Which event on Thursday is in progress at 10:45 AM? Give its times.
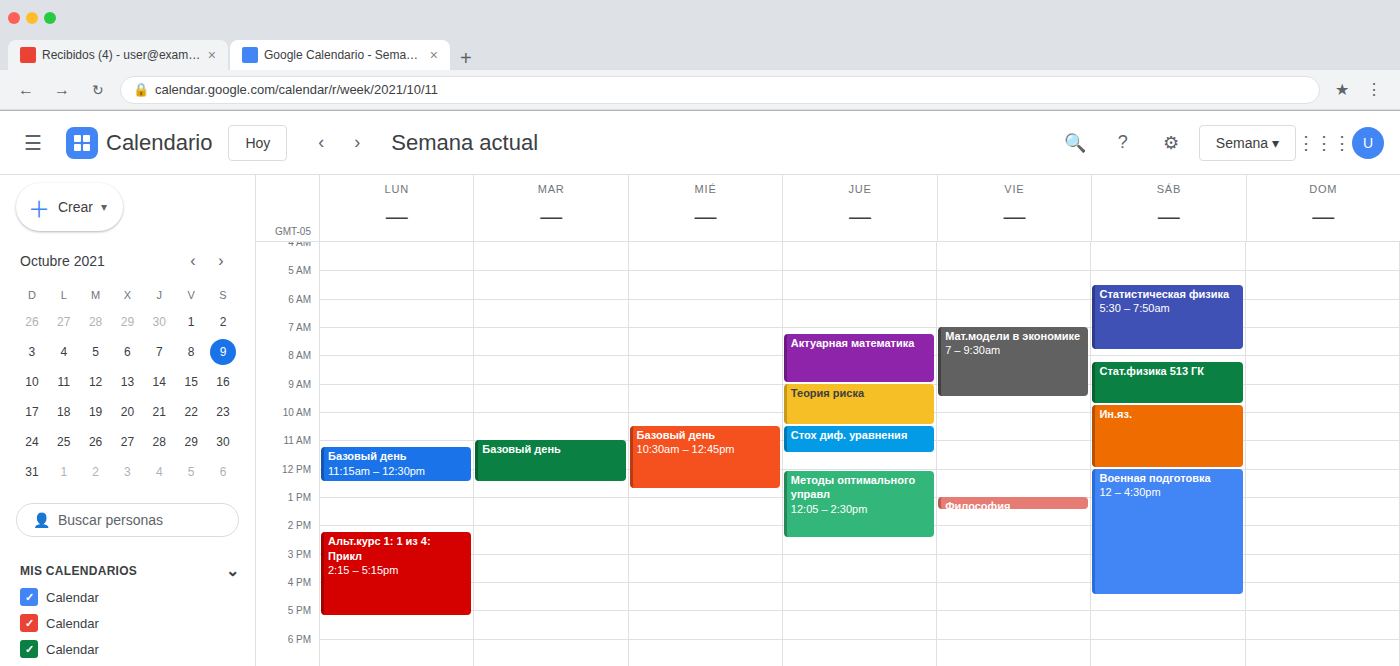
"Стох диф. уравнения", 10:30 AM to 11:30 AM